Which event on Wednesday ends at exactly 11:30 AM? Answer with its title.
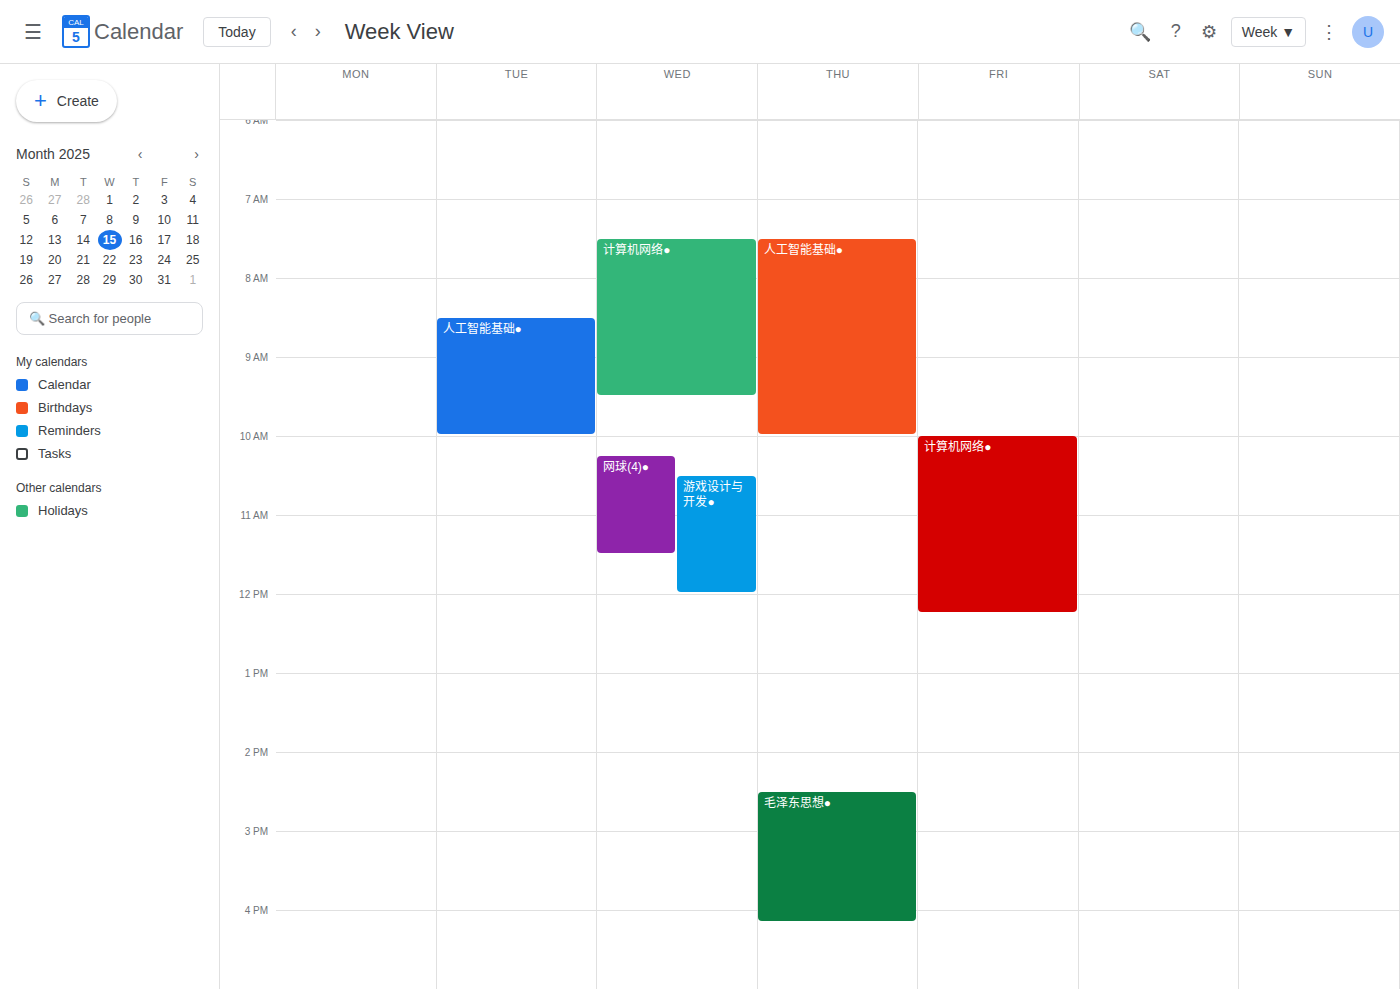
"网球(4)●"